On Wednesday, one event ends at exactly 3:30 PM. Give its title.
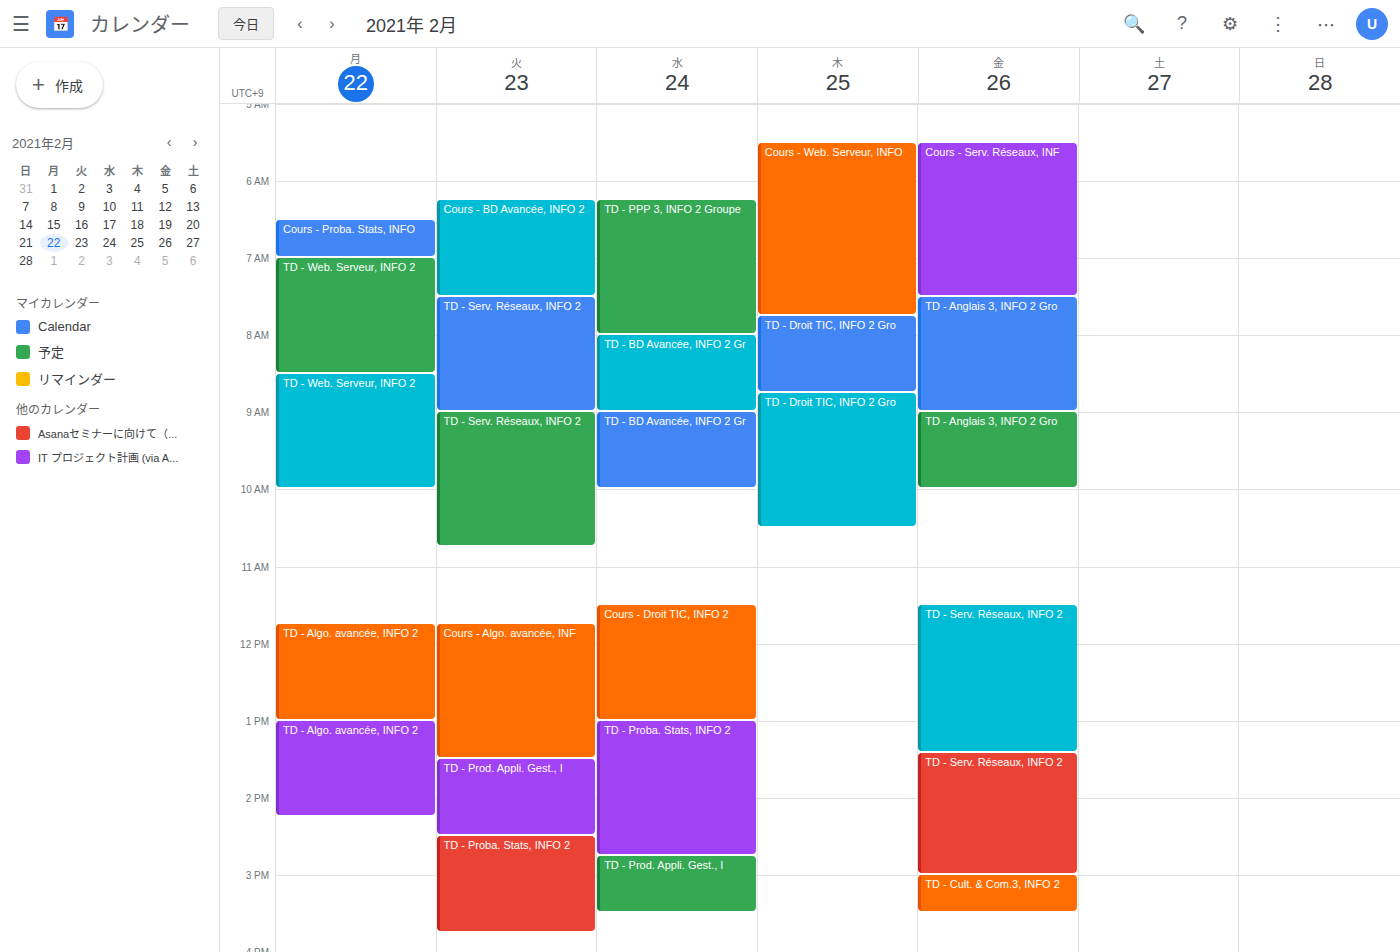
"TD - Prod. Appli. Gest., I"